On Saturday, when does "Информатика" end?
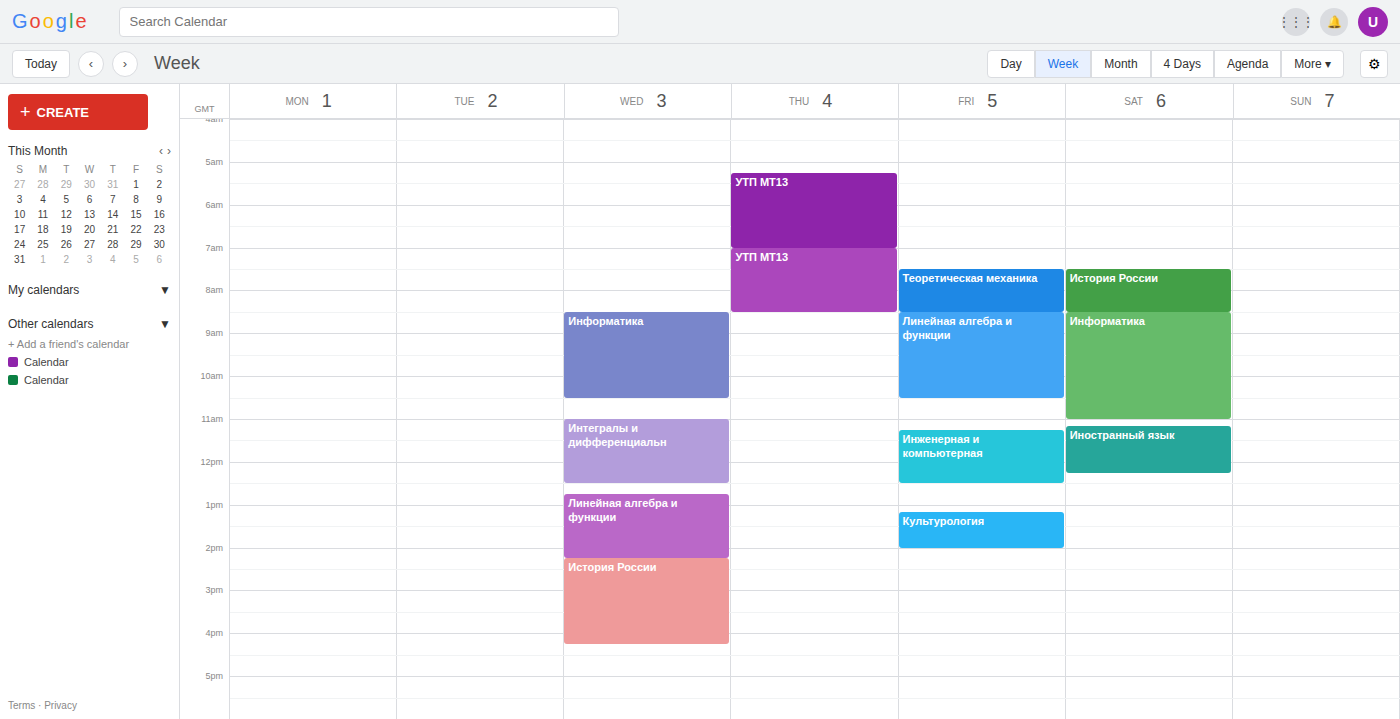
11:00 AM